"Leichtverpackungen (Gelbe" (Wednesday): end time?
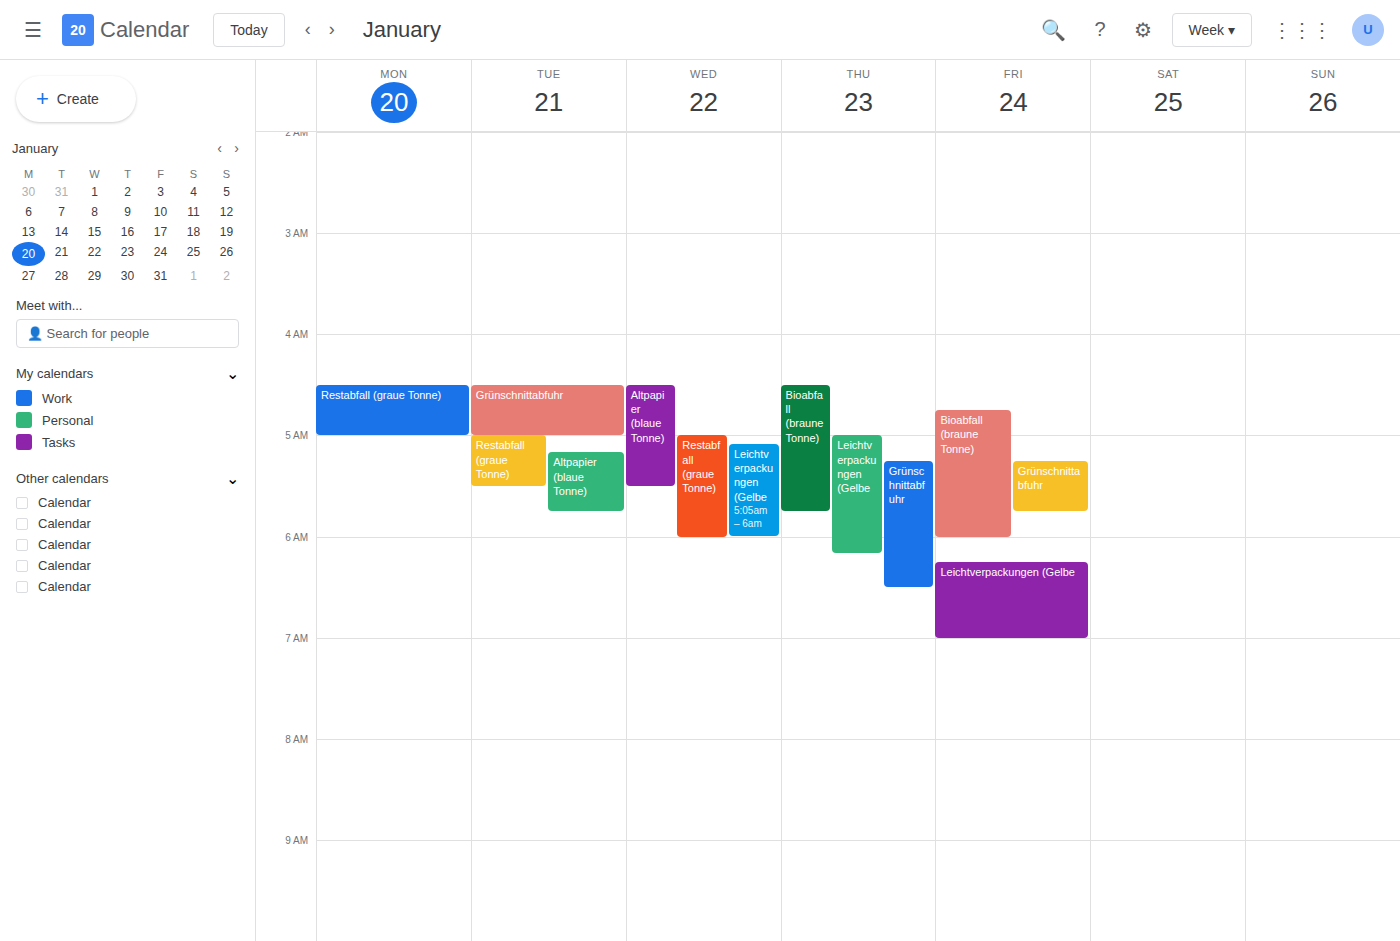
06:00